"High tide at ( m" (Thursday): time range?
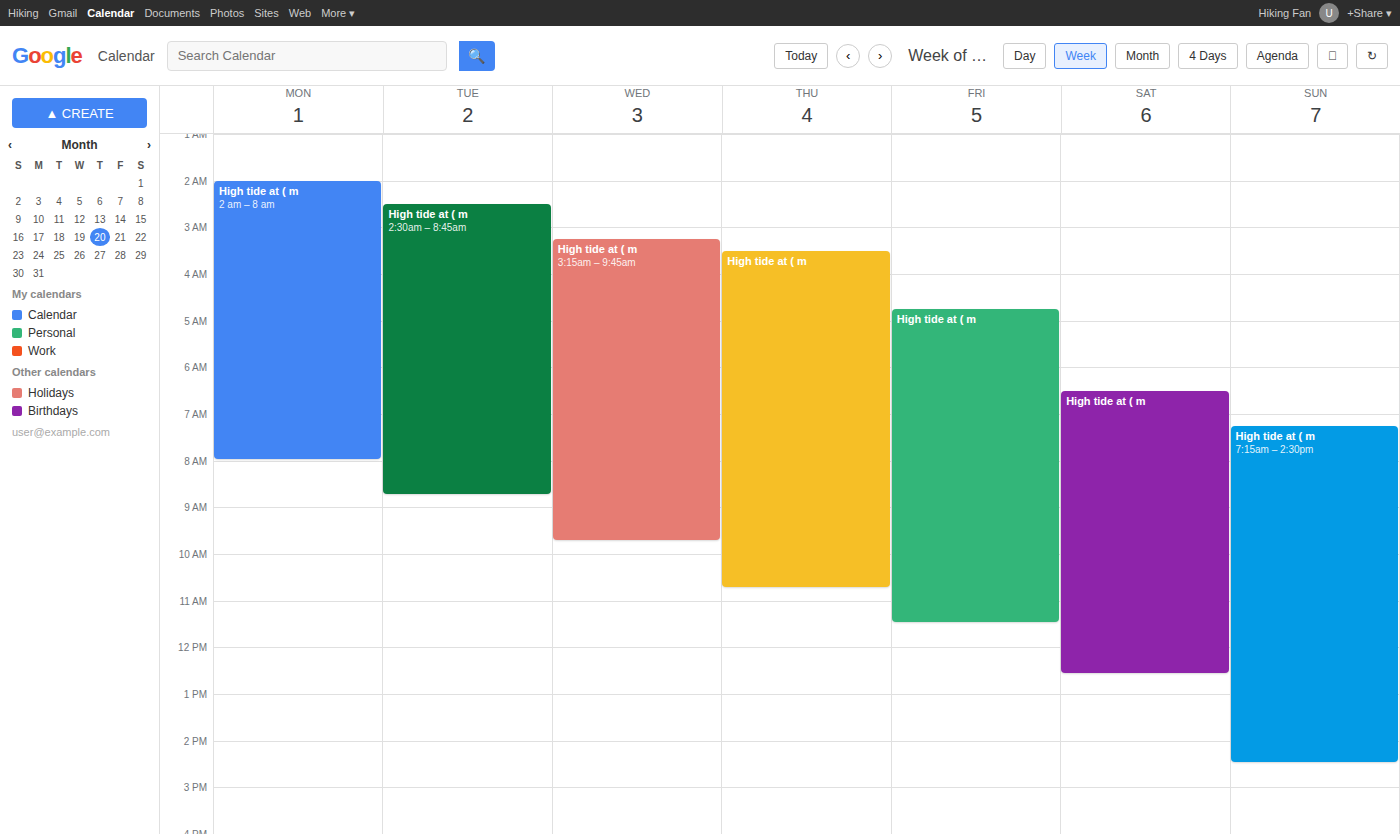
3:30 AM to 10:45 AM